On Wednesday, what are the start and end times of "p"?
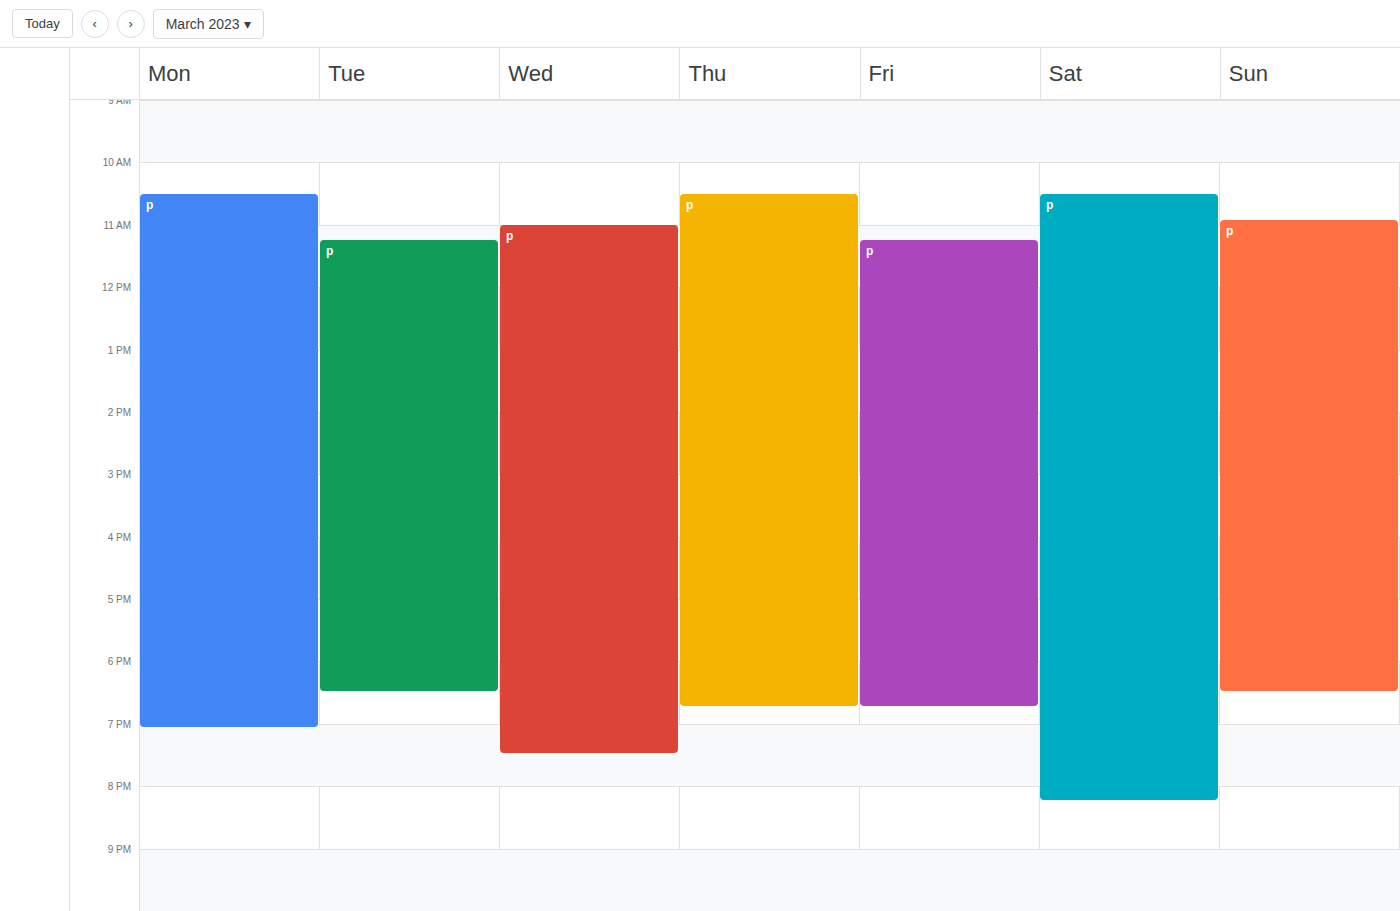
11:00 AM to 7:30 PM